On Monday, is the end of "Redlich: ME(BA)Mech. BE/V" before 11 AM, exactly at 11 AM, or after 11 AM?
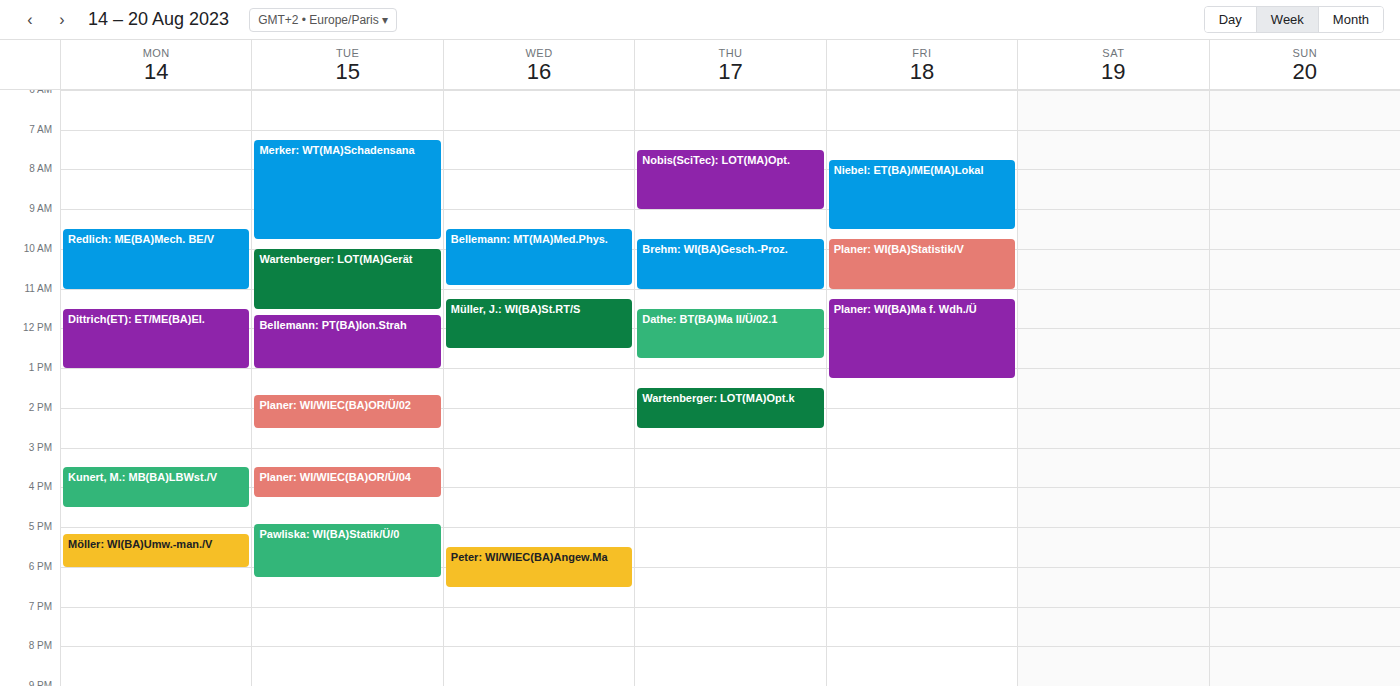
11:00 AM -- exactly at 11 AM, on the 11 AM line.